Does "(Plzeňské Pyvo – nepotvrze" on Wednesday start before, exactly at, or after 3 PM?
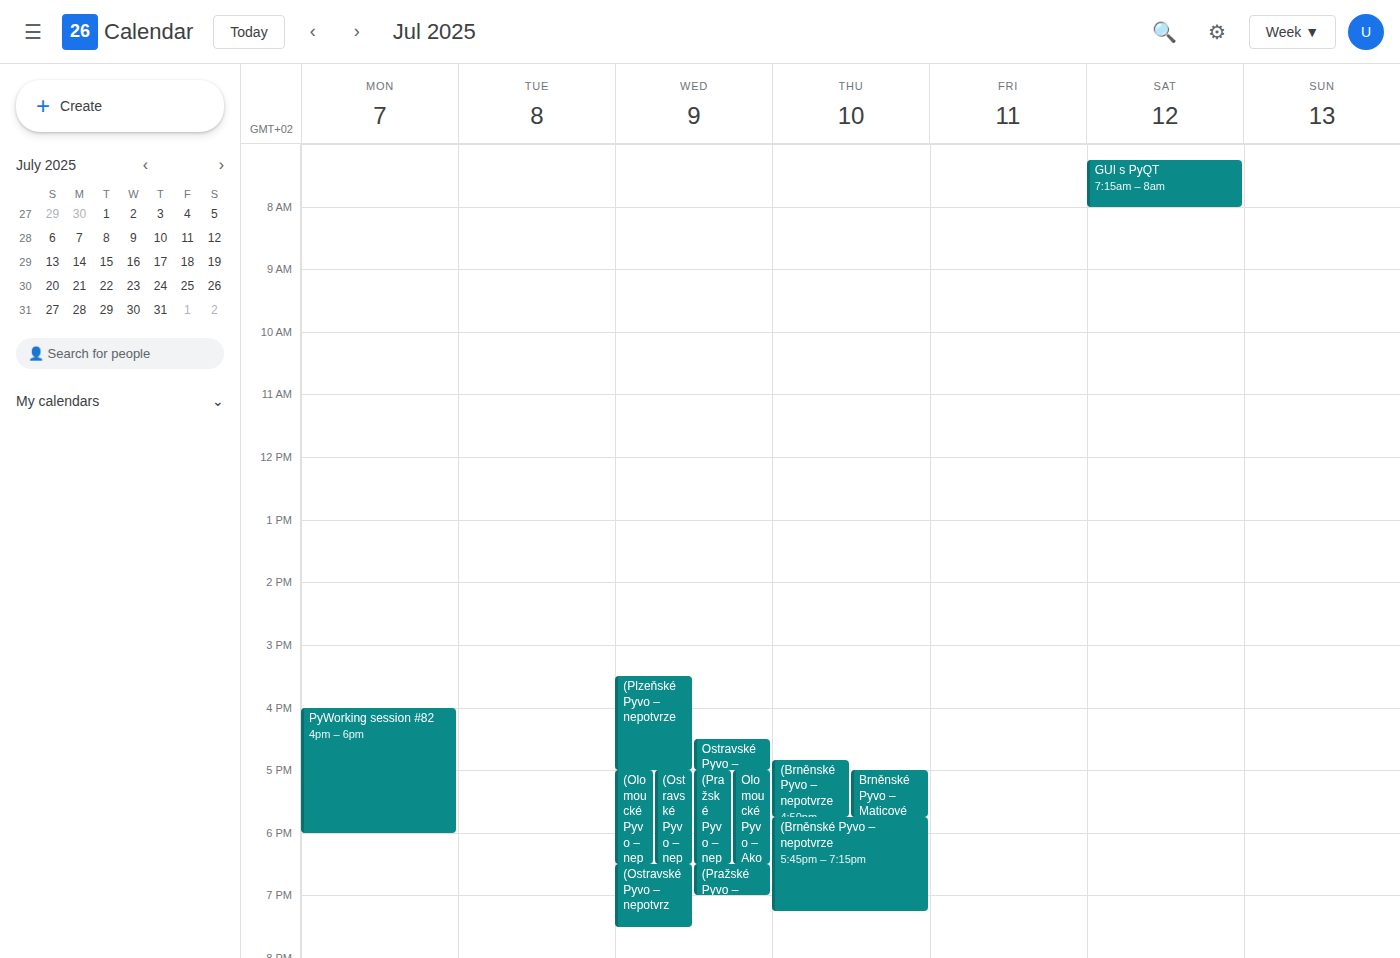
3:30 PM -- after 3 PM, 30 minutes below the 3 PM line.